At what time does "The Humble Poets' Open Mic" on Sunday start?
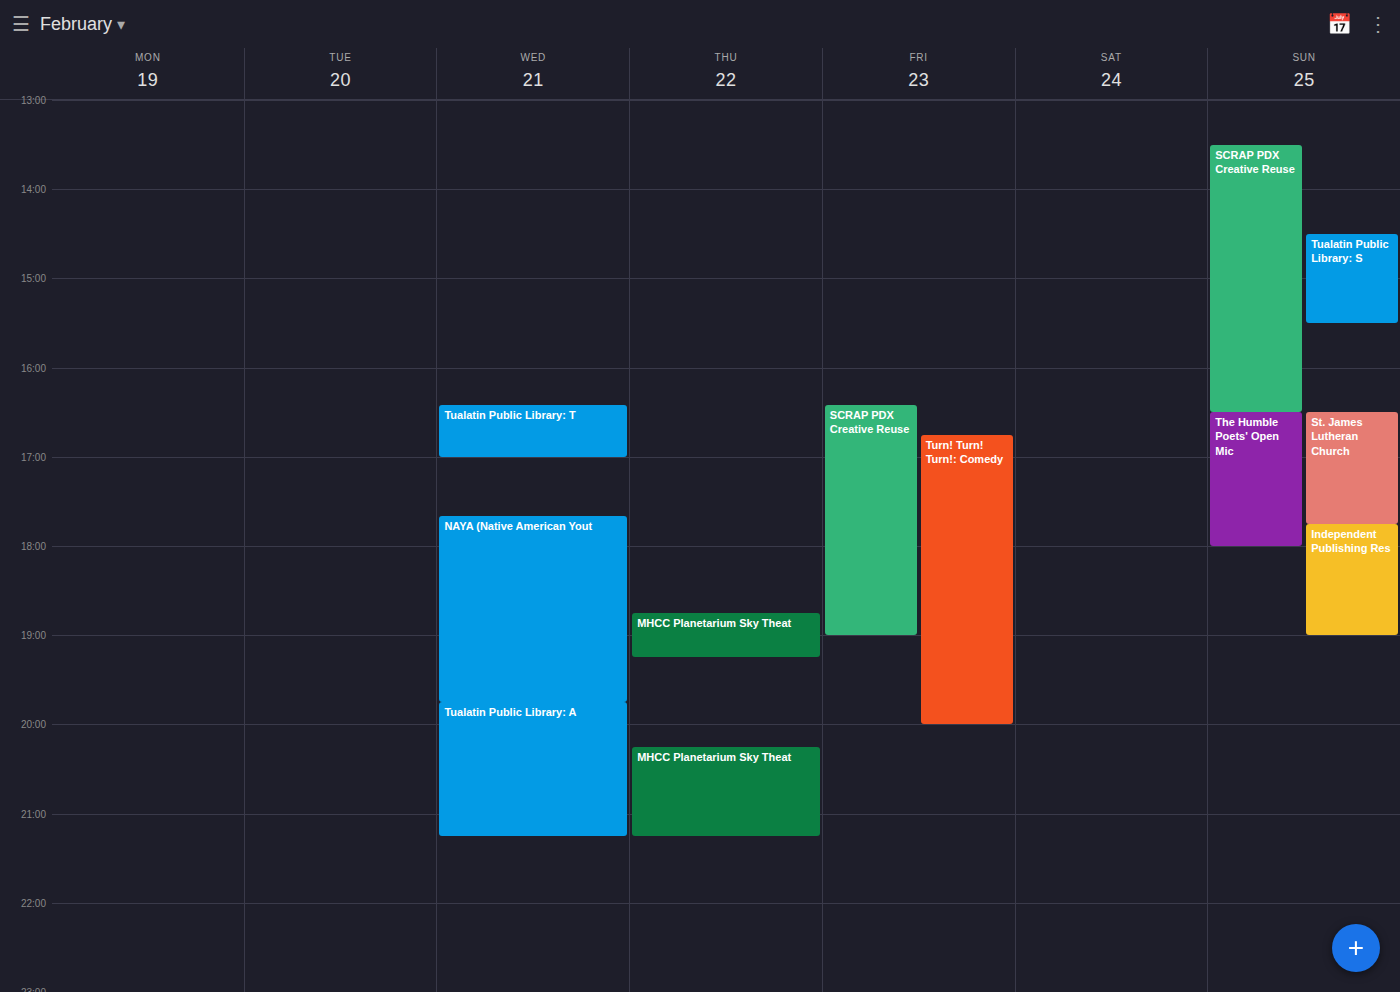
4:30 PM